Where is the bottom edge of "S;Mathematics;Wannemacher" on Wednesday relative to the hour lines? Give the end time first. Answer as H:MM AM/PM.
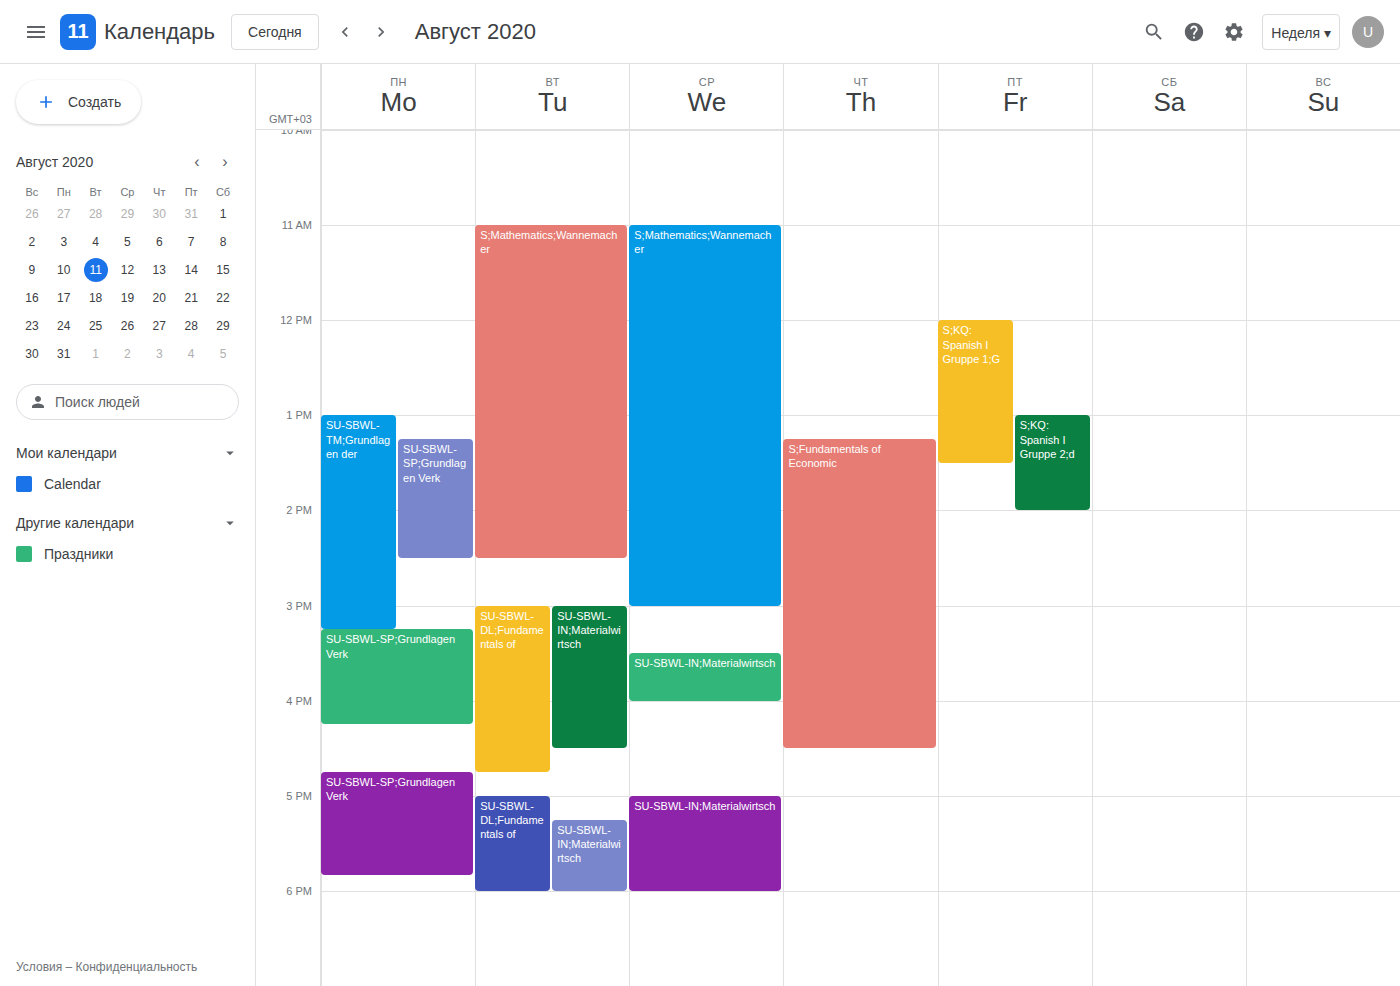
3:00 PM -- exactly on the 3 PM line.